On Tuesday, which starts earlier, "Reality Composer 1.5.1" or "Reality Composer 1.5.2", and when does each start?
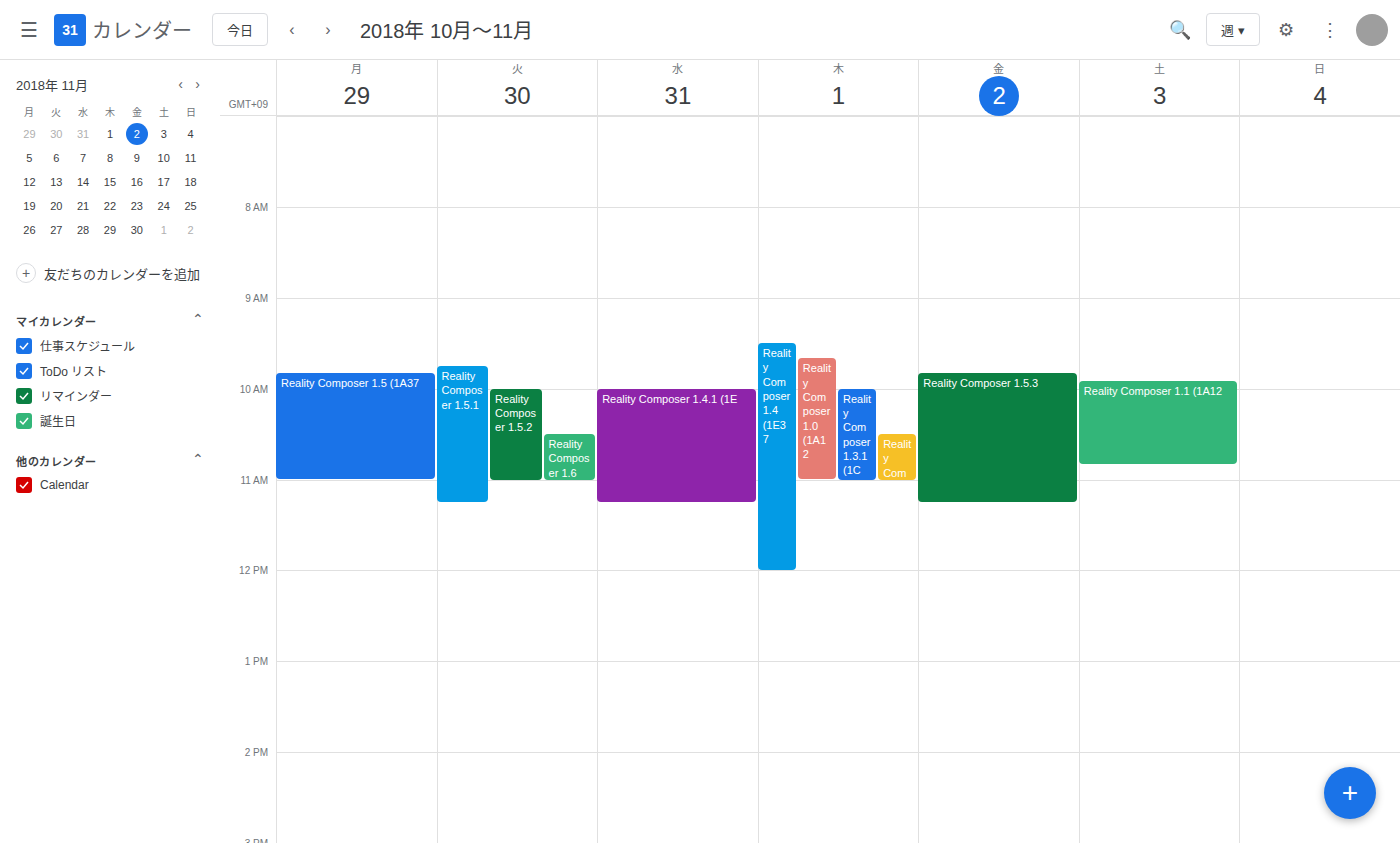
"Reality Composer 1.5.1" 9:45 AM; "Reality Composer 1.5.2" 10:00 AM.